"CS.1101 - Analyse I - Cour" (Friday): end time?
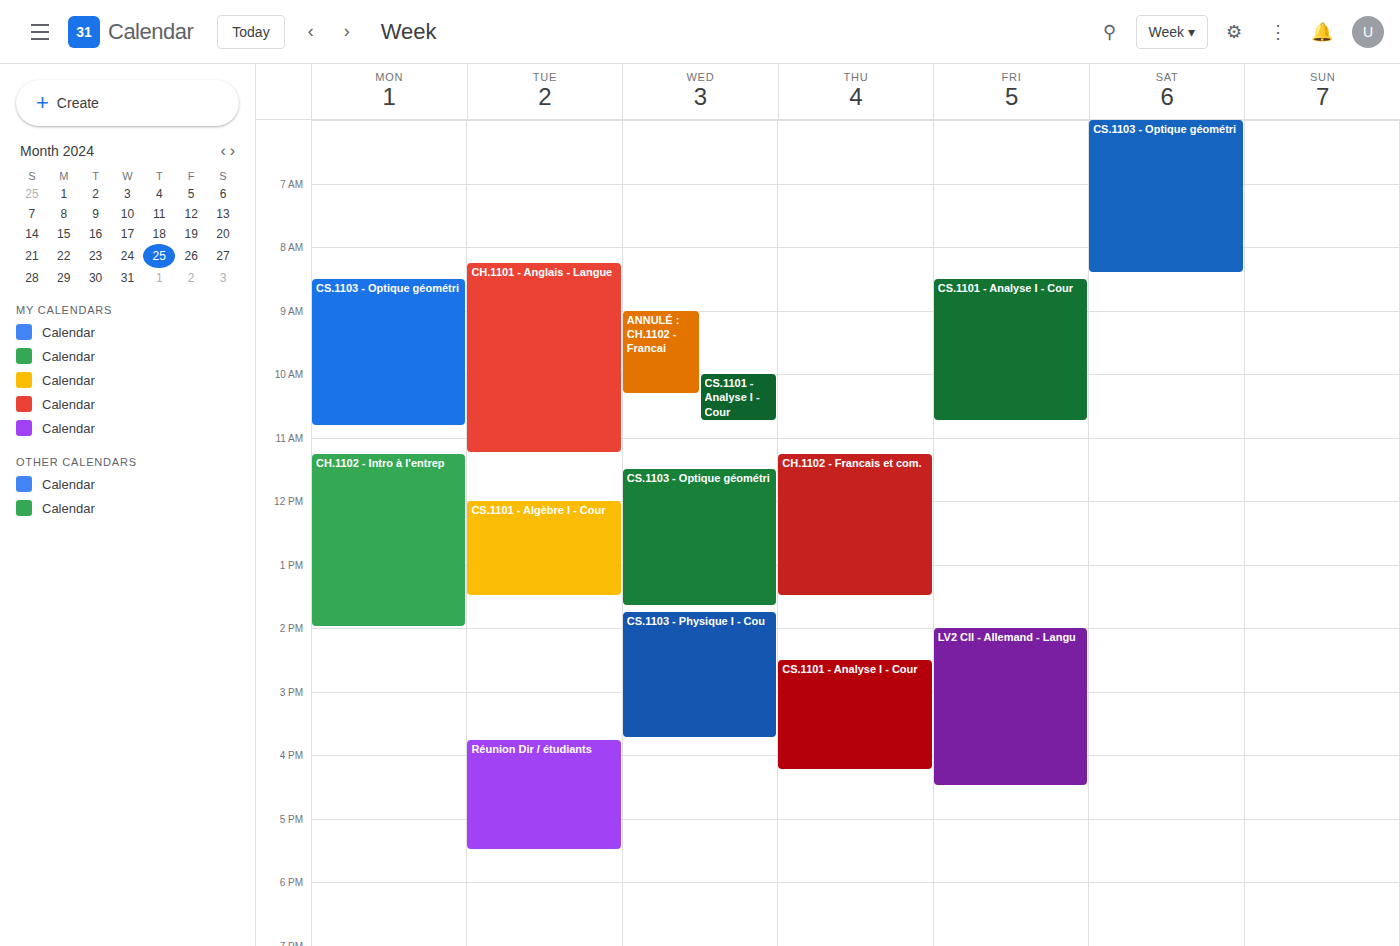
10:45 AM